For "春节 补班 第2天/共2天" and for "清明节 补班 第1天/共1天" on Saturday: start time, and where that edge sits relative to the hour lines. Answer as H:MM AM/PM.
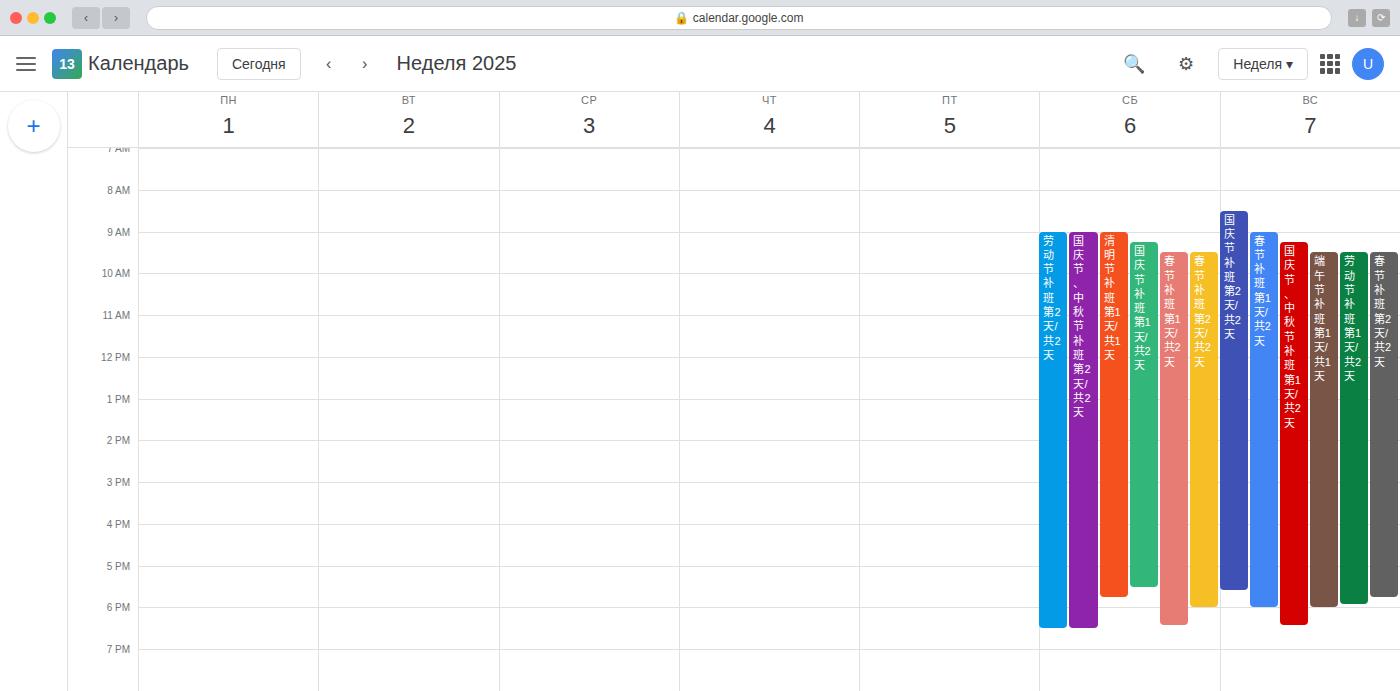
"春节 补班 第2天/共2天": 9:30 AM, halfway between the 9 AM and 10 AM lines. "清明节 补班 第1天/共1天": 9:00 AM, exactly on the 9 AM line.